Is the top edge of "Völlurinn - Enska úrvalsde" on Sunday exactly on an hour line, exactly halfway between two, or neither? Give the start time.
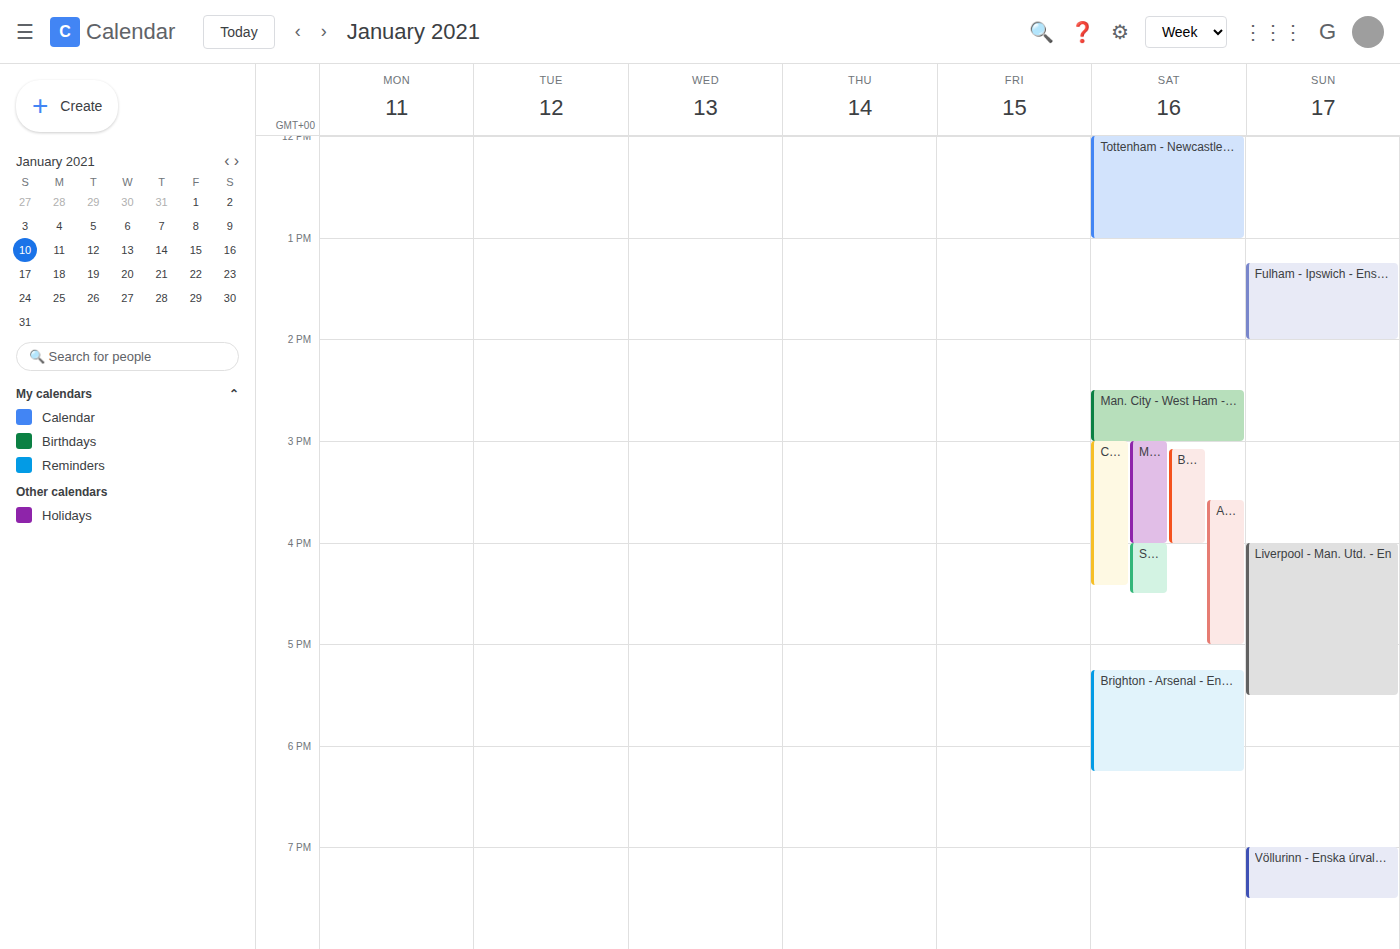
7:00 PM -- exactly on the 7 PM line.